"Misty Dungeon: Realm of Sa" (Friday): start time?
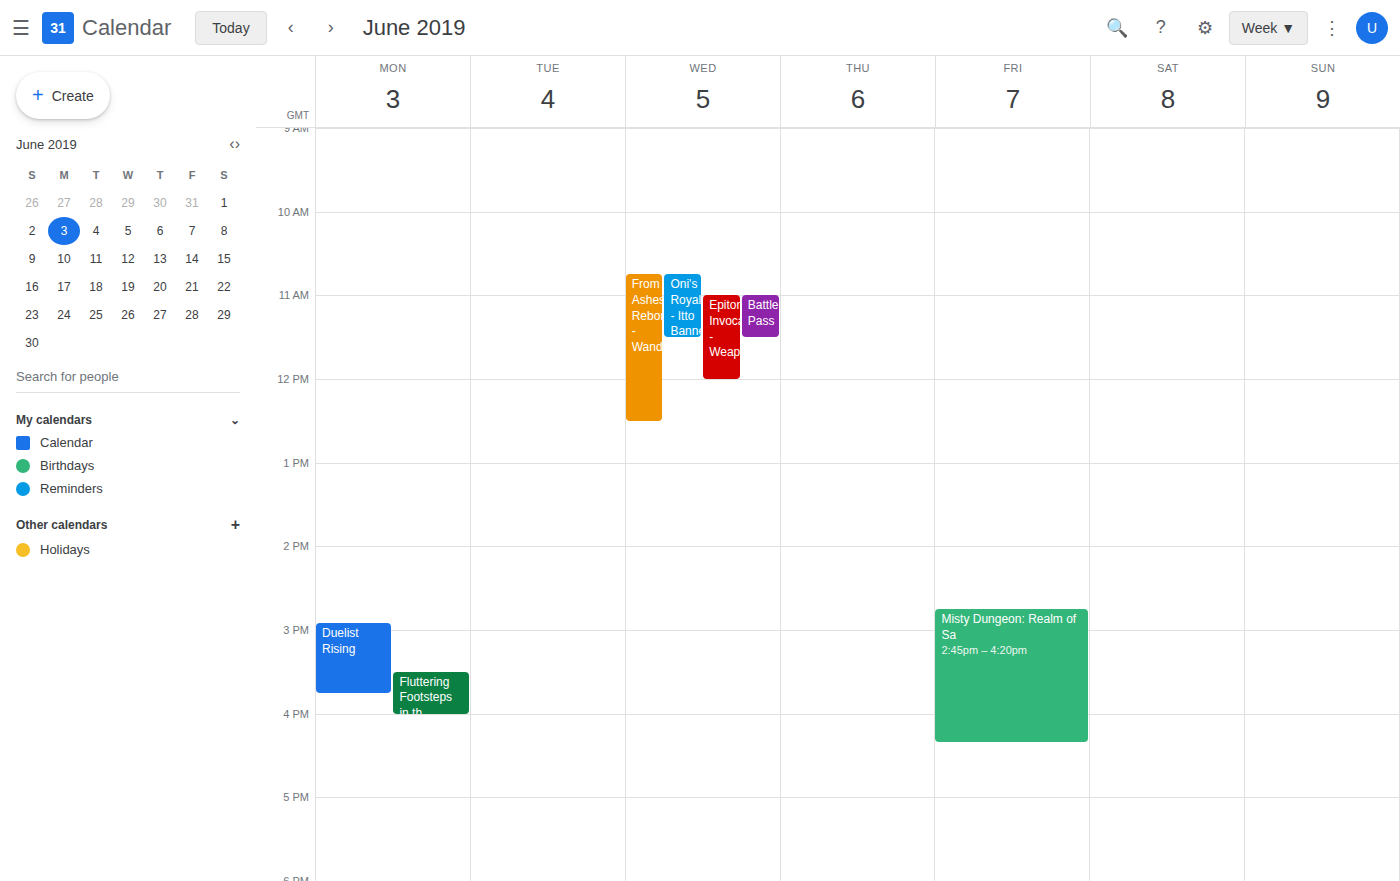
2:45 PM